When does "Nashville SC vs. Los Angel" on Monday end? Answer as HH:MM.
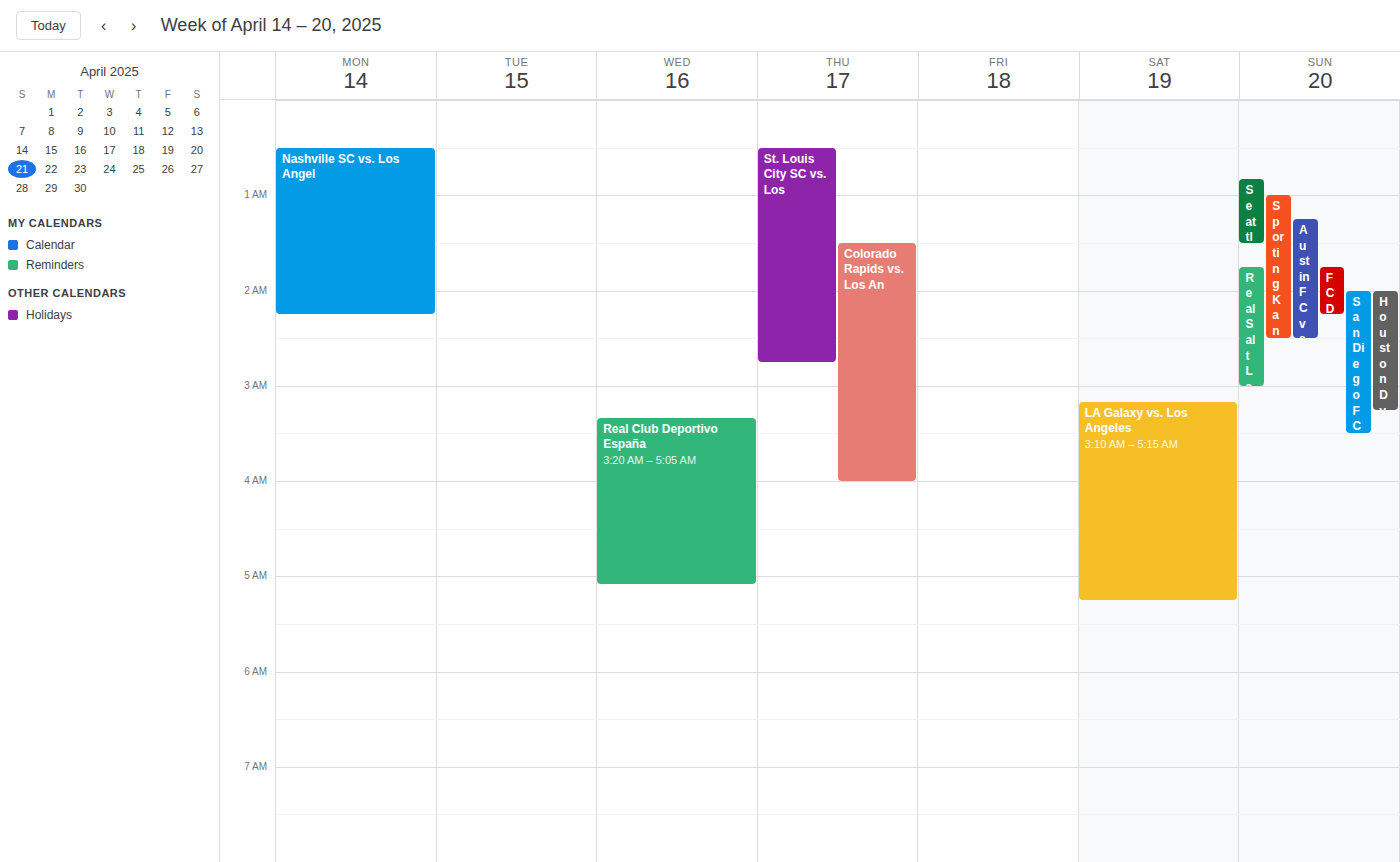
02:15